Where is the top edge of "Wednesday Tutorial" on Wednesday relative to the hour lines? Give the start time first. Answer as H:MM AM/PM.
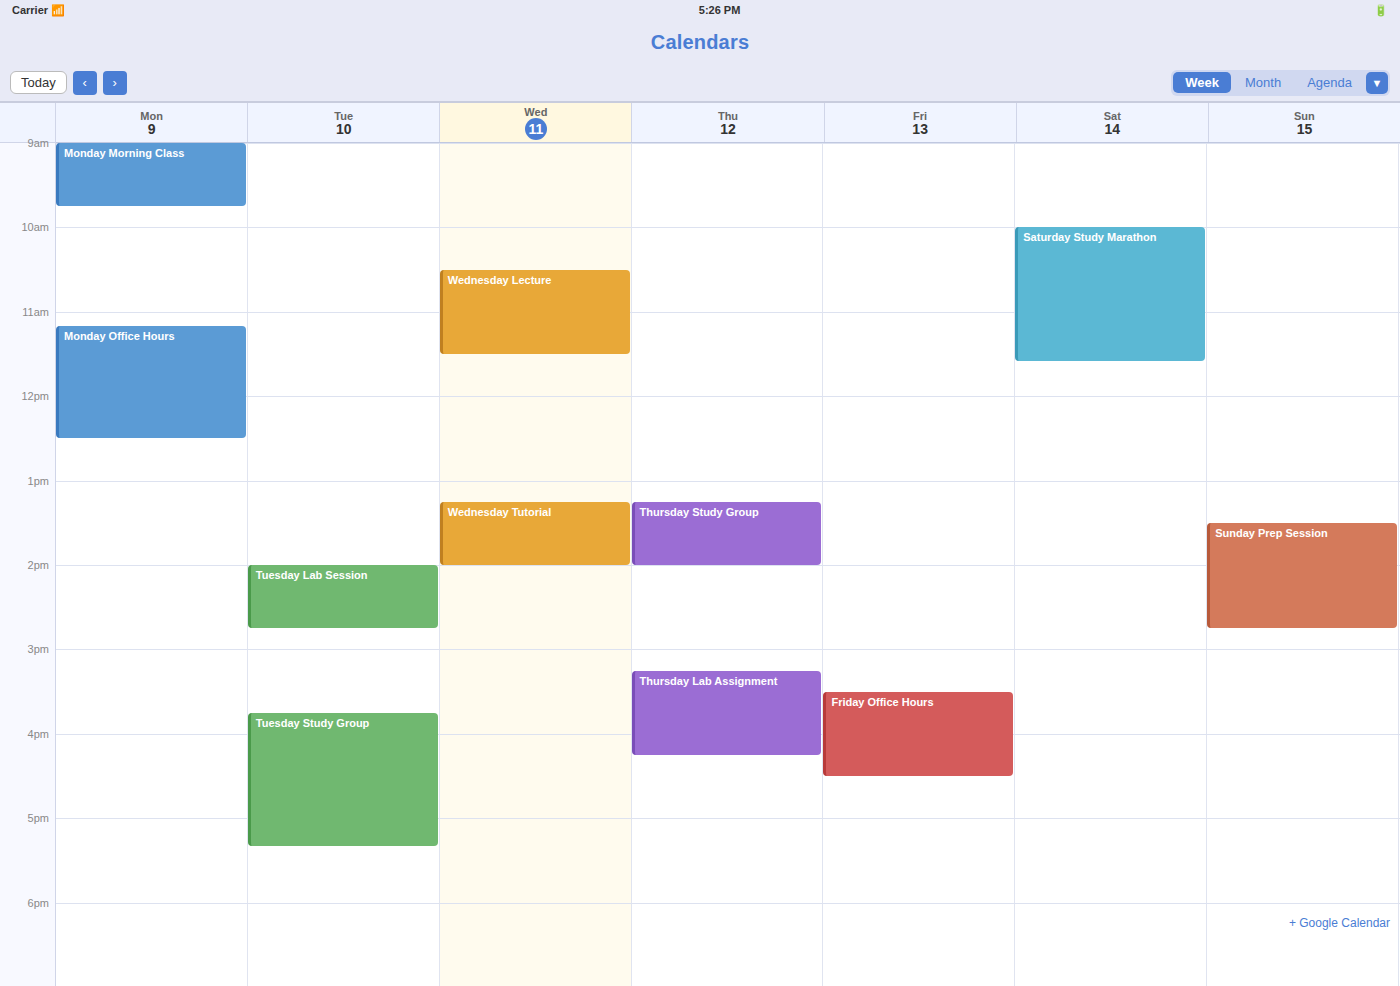
1:15 PM -- neither: a quarter of the way from the 1 PM line to the 2 PM line.